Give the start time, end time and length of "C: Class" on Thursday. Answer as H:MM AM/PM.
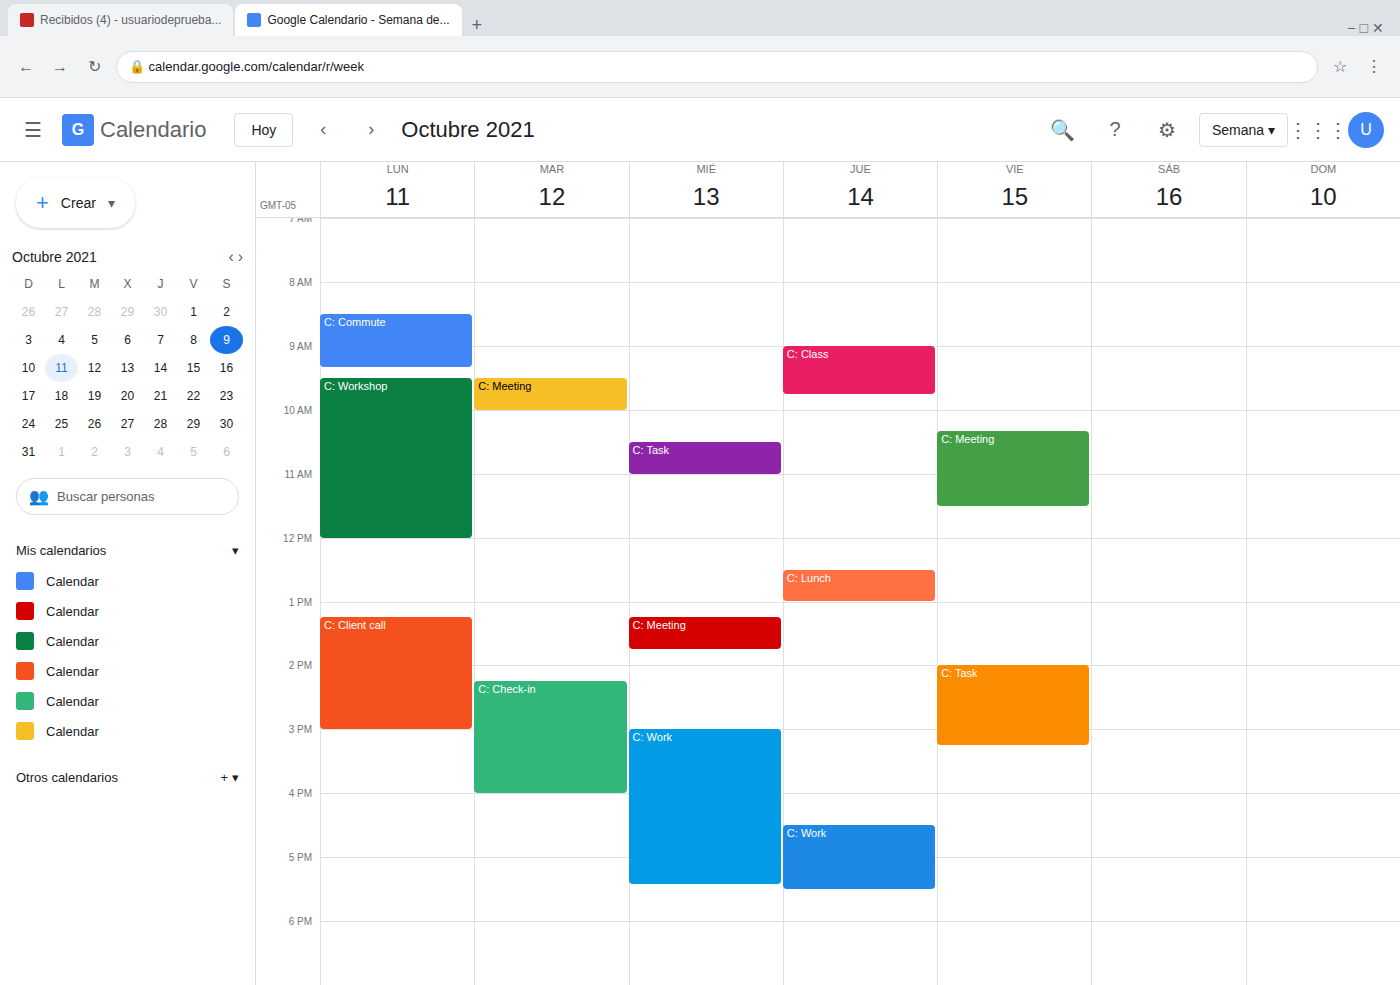
9:00 AM to 9:45 AM, 45 minutes